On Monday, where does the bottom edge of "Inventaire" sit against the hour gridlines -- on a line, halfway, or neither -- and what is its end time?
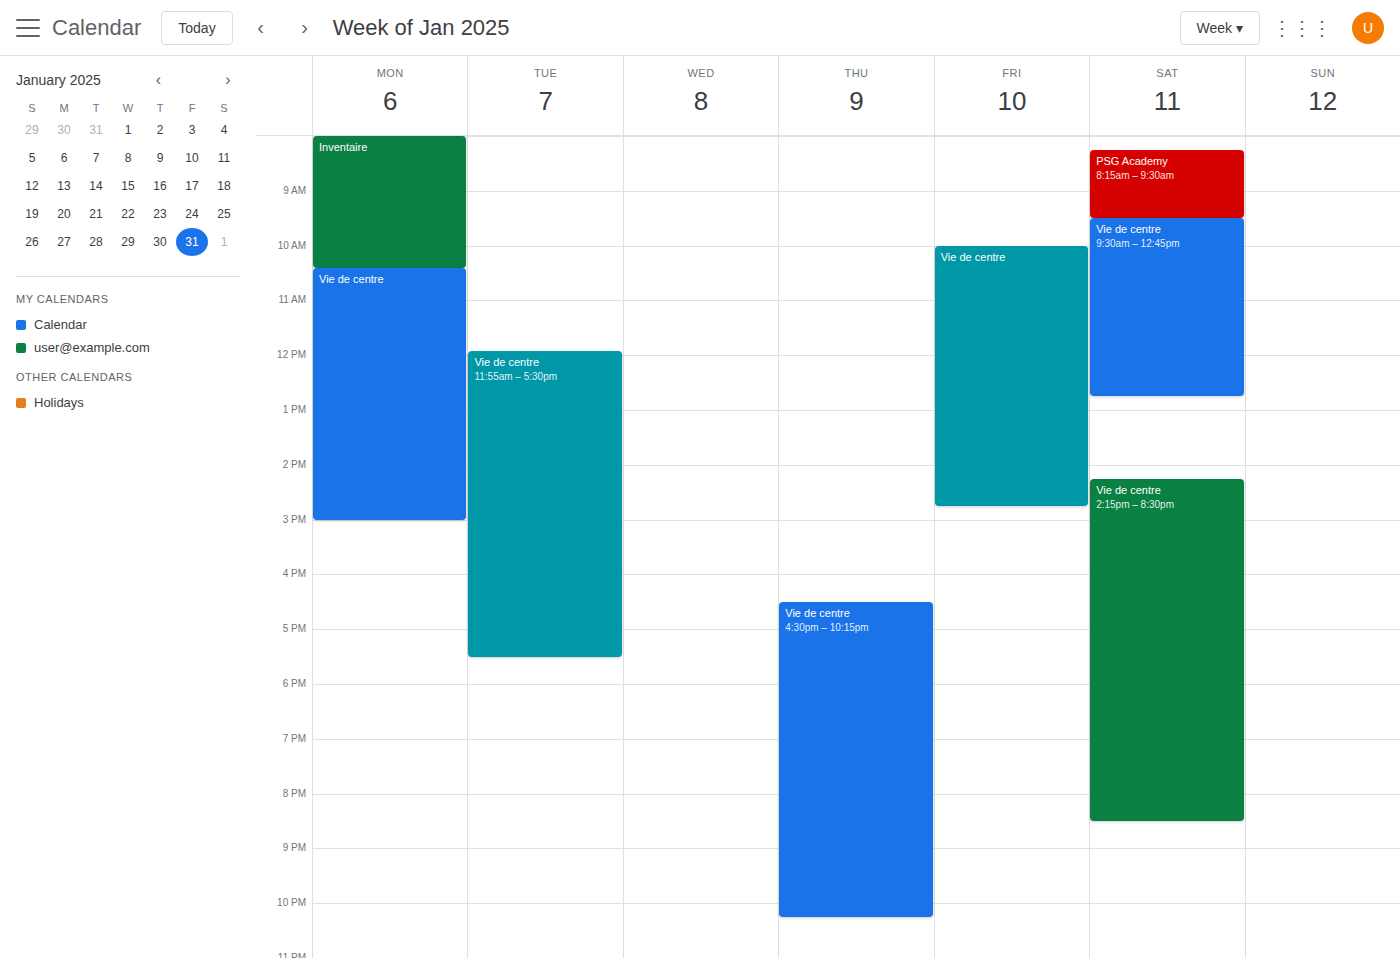
10:25 AM -- neither: 25 minutes below the 10 AM line and 35 minutes above the 11 AM line.